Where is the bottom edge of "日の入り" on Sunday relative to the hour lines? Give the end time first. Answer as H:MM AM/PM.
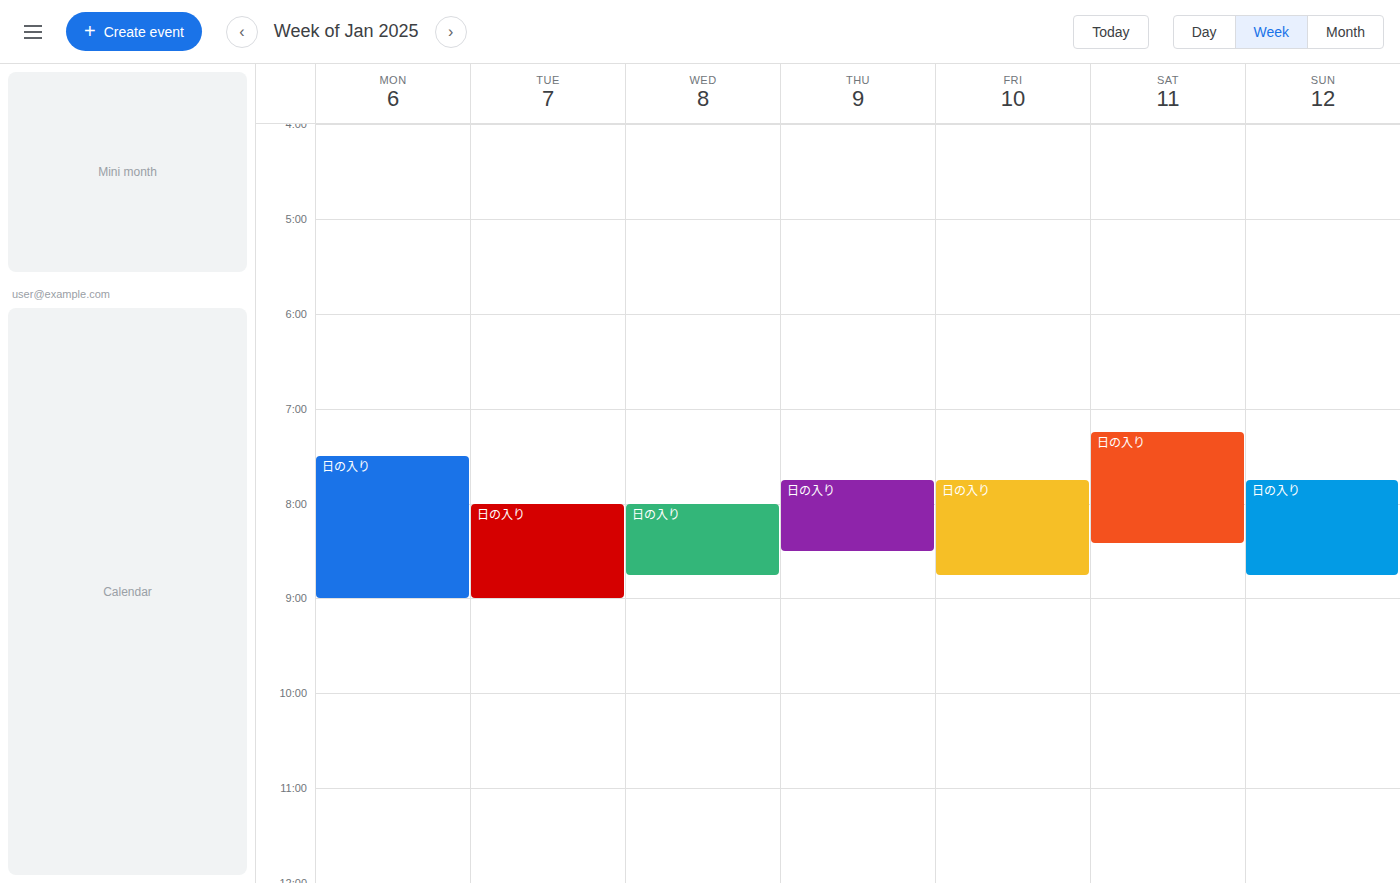
8:45 AM -- neither: three quarters of the way from the 8 AM line to the 9 AM line.